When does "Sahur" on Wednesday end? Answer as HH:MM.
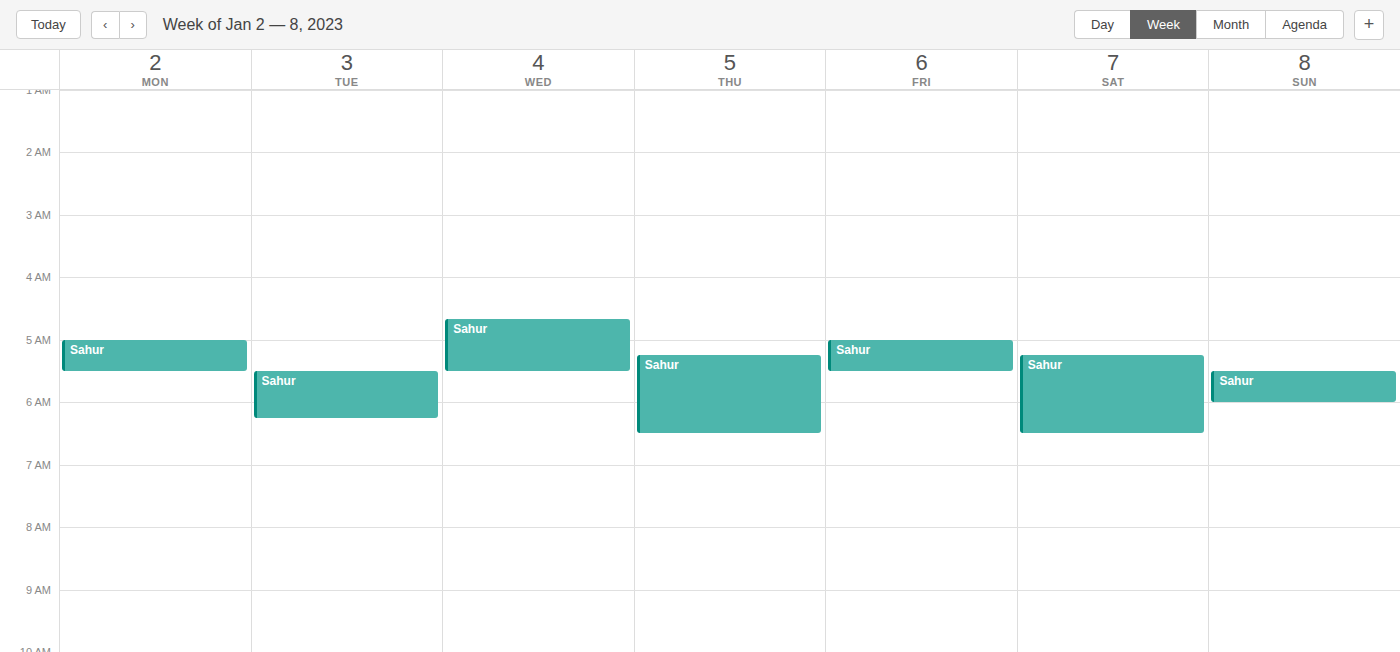
05:30